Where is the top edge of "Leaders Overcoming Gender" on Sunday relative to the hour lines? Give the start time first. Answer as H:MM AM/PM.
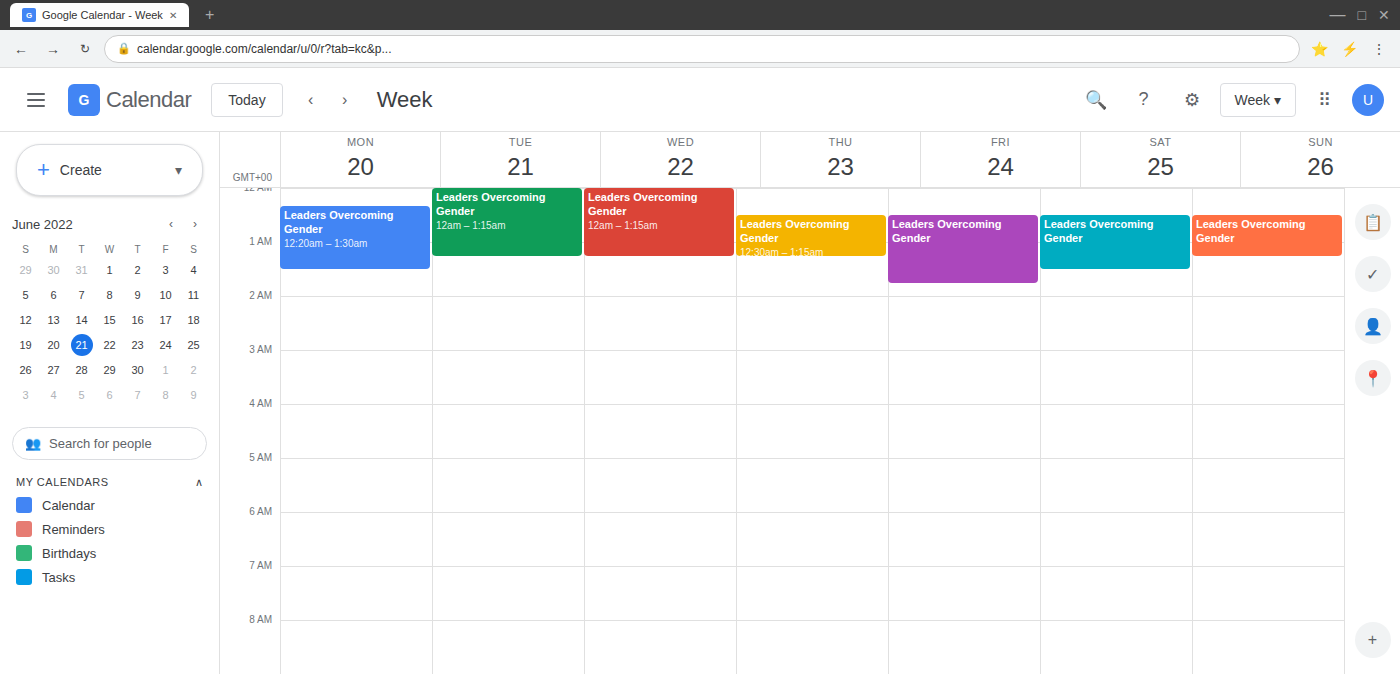
12:30 AM -- halfway between the 12 AM and 1 AM lines.